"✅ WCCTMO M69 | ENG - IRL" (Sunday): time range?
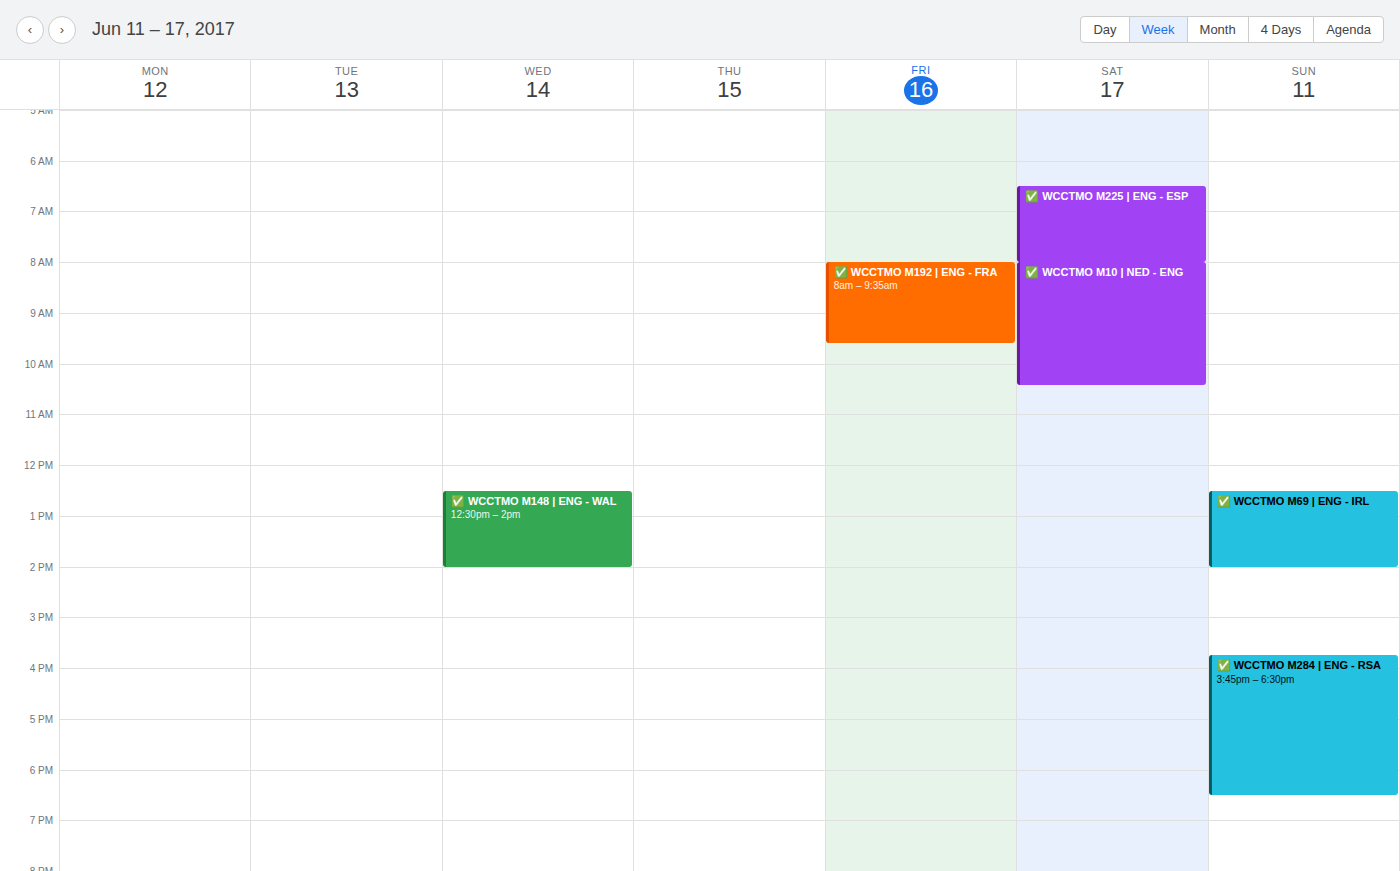
12:30 PM to 2:00 PM